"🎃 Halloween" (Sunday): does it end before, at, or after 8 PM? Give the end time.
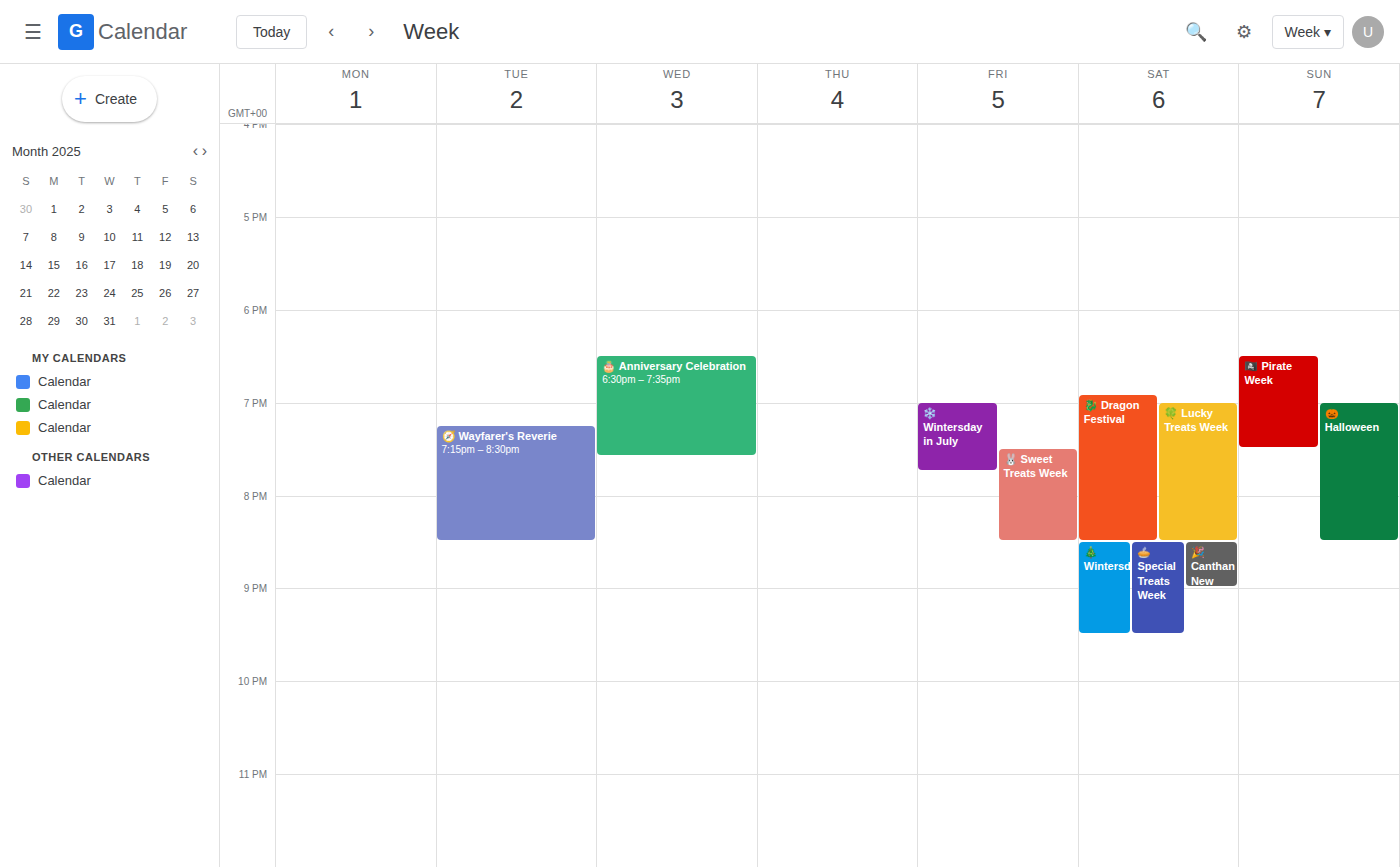
8:30 PM -- after 8 PM, 30 minutes below the 8 PM line.